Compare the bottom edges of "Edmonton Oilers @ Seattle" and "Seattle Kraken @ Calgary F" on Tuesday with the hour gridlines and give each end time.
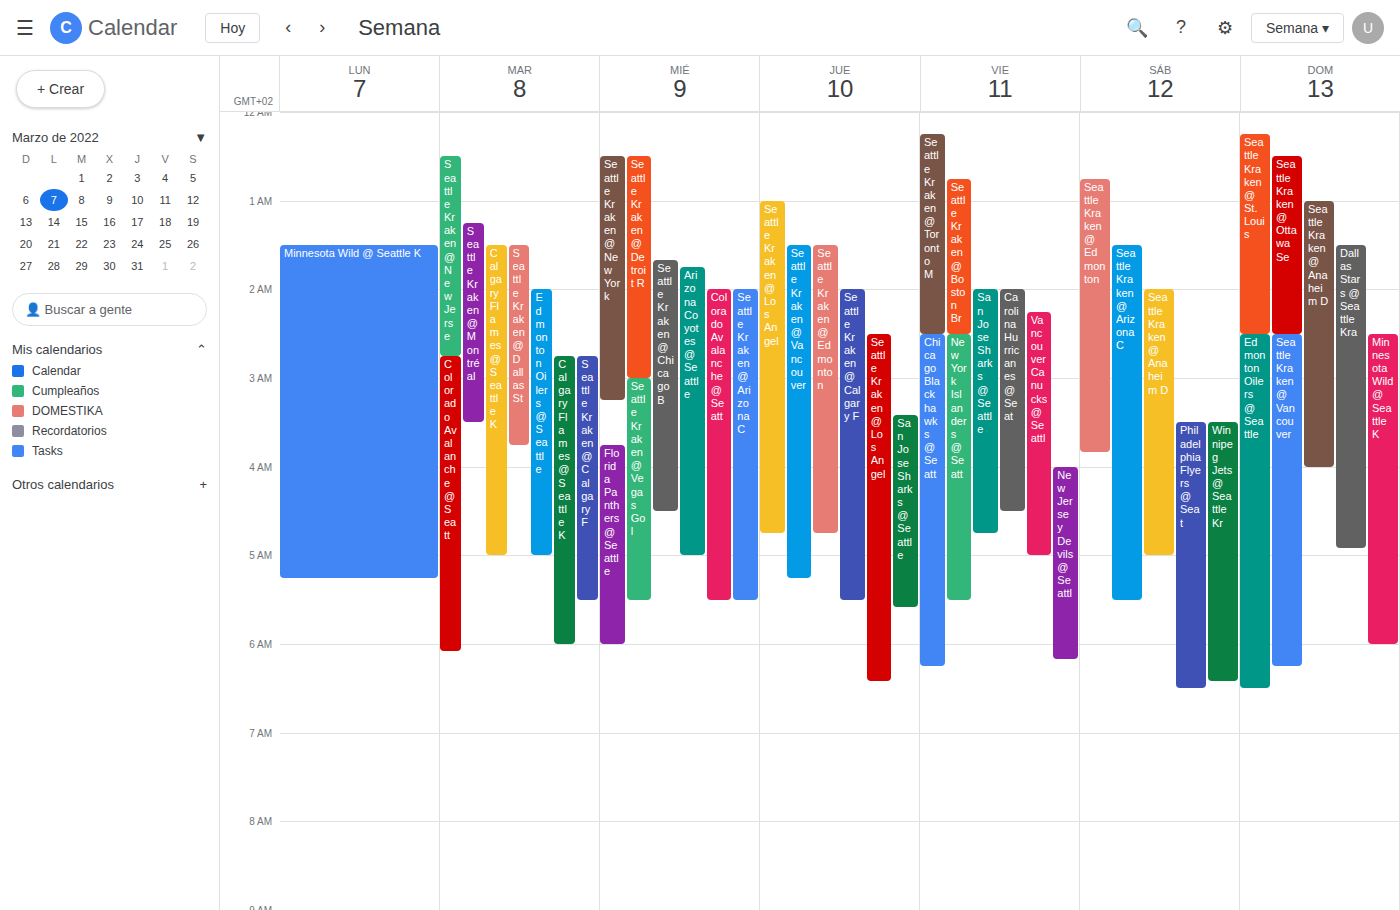
"Edmonton Oilers @ Seattle": 5:00 AM, exactly on the 5 AM line. "Seattle Kraken @ Calgary F": 5:30 AM, halfway between the 5 AM and 6 AM lines.